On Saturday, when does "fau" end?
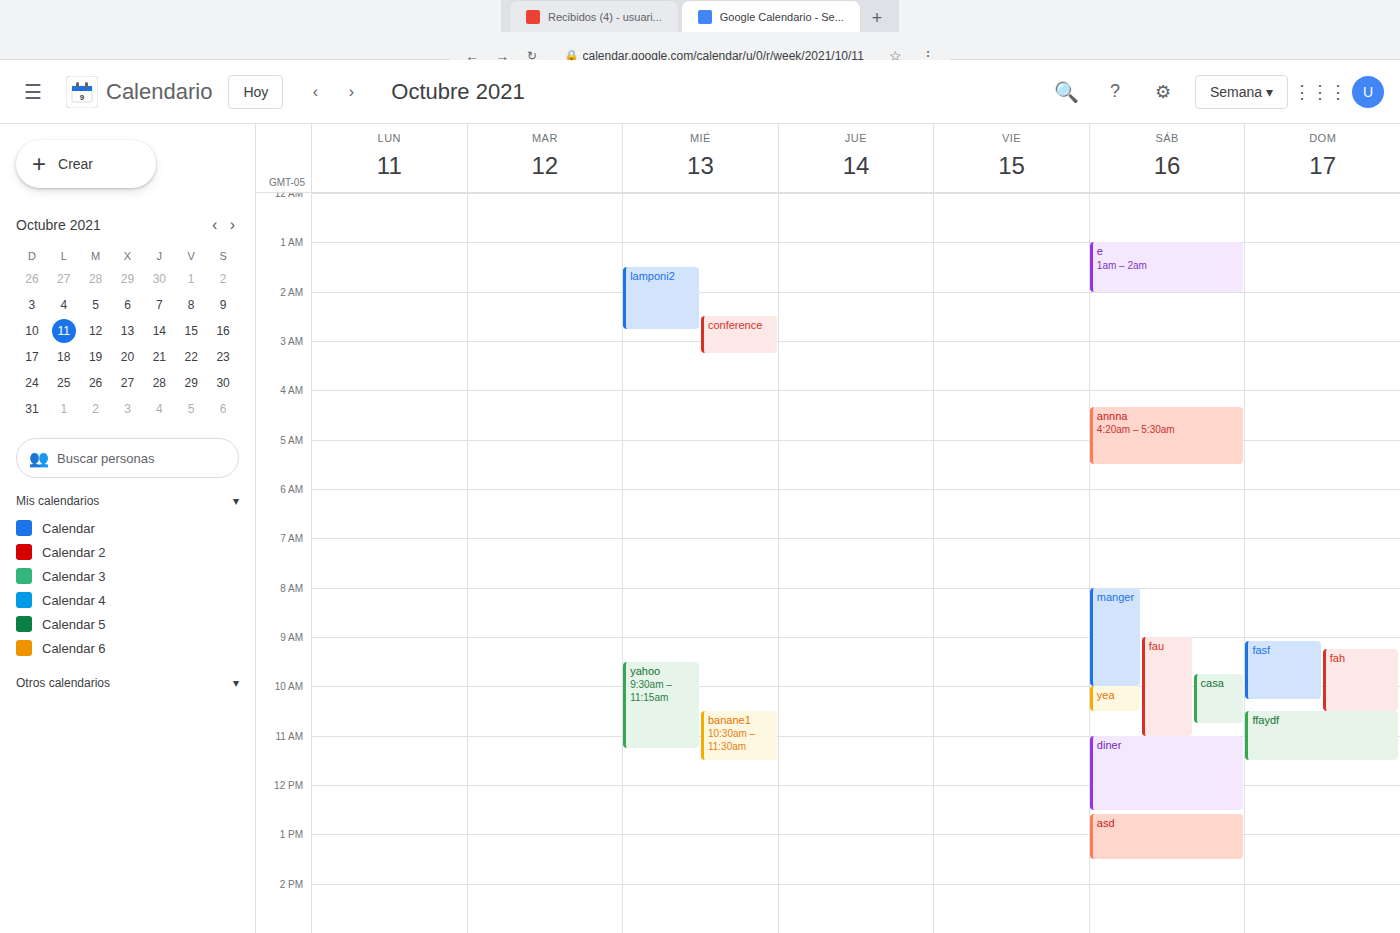
11:00 AM